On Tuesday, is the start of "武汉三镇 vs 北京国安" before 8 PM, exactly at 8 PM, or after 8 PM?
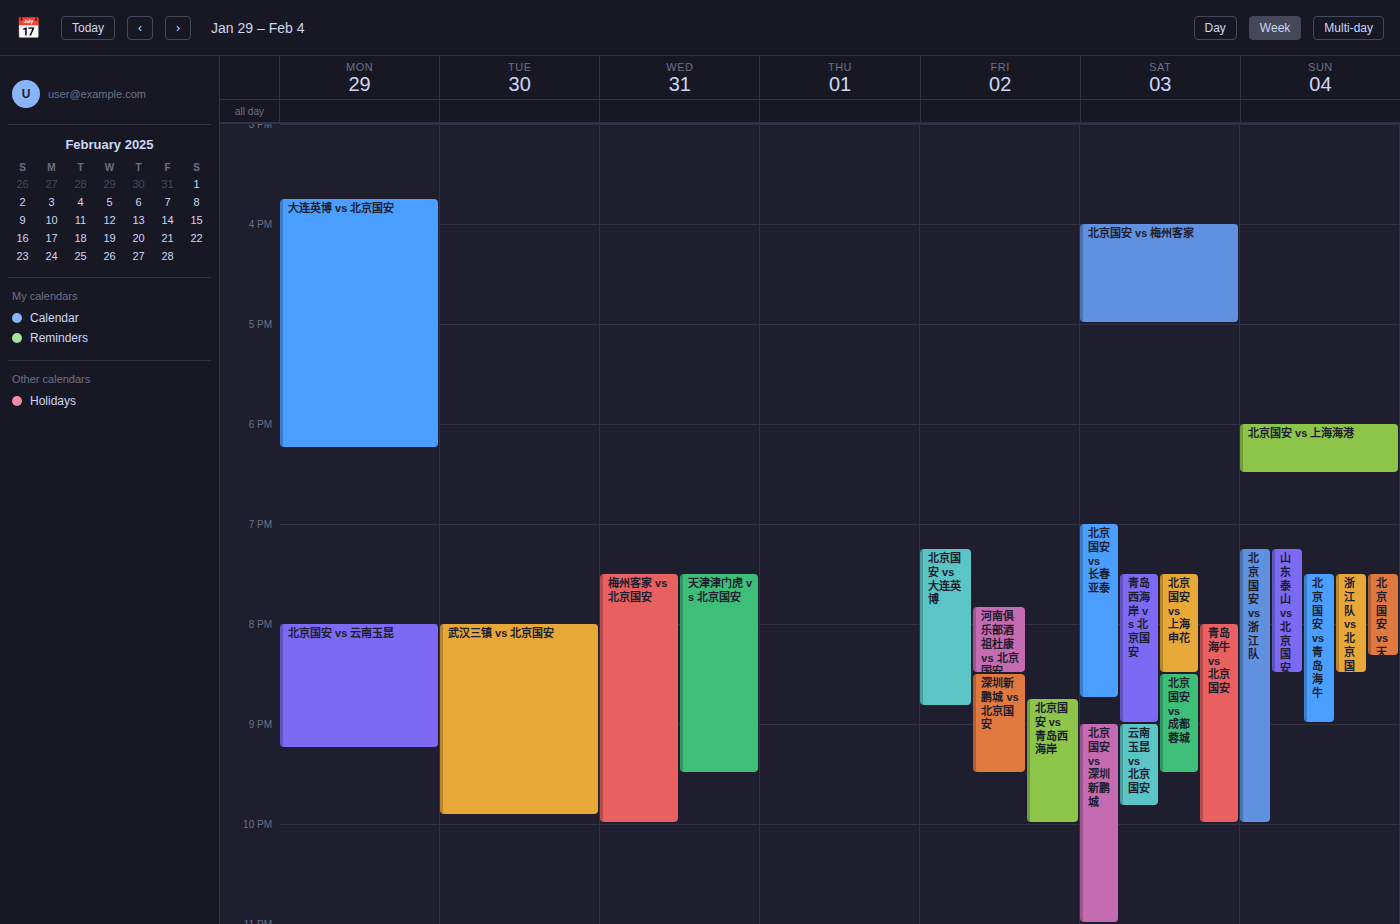
8:00 PM -- exactly at 8 PM, on the 8 PM line.